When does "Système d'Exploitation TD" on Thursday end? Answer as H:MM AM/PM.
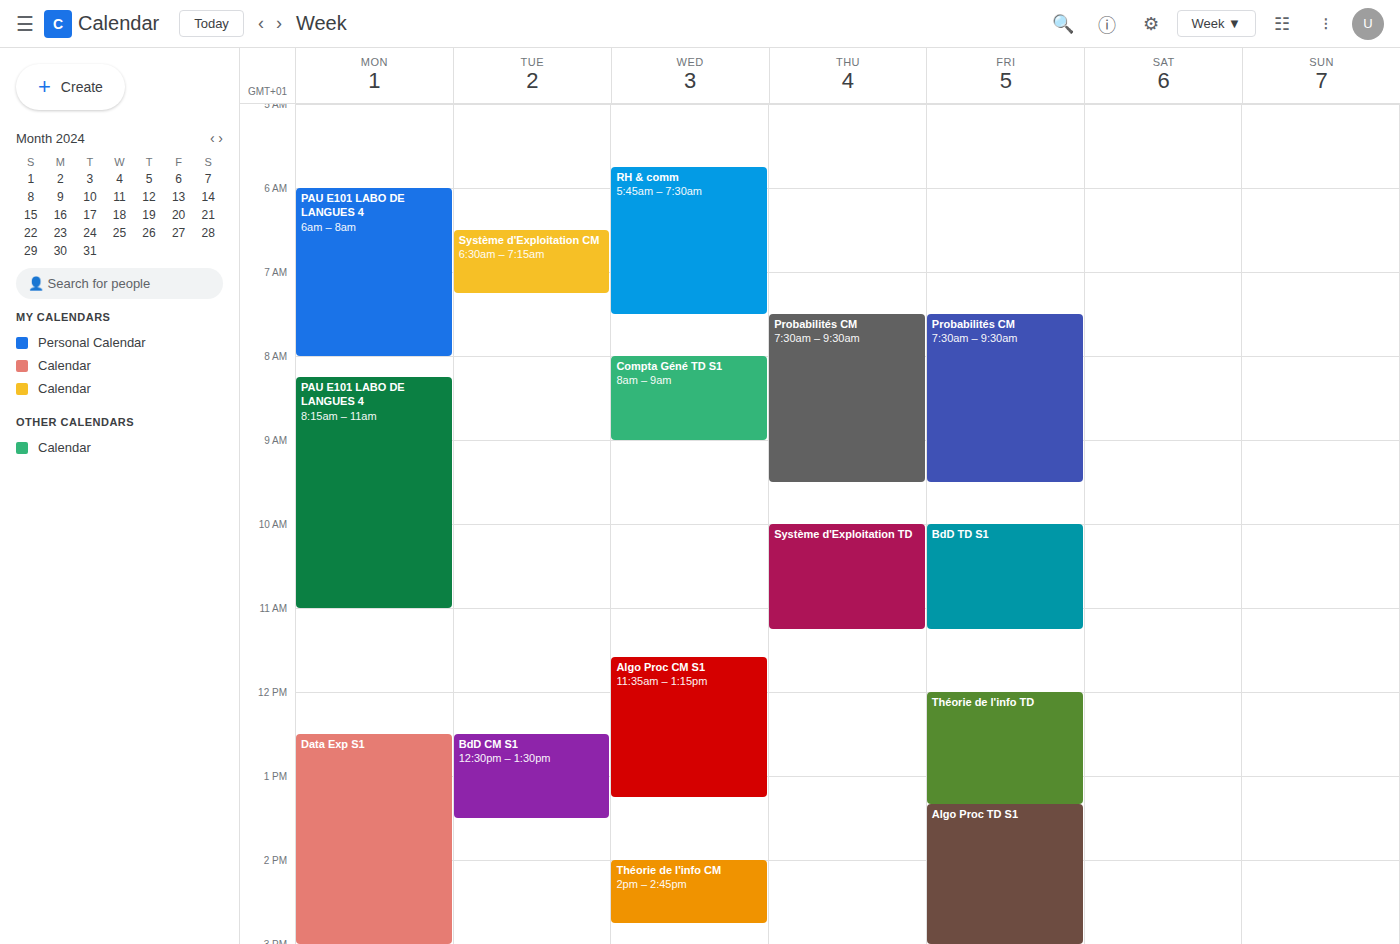
11:15 AM